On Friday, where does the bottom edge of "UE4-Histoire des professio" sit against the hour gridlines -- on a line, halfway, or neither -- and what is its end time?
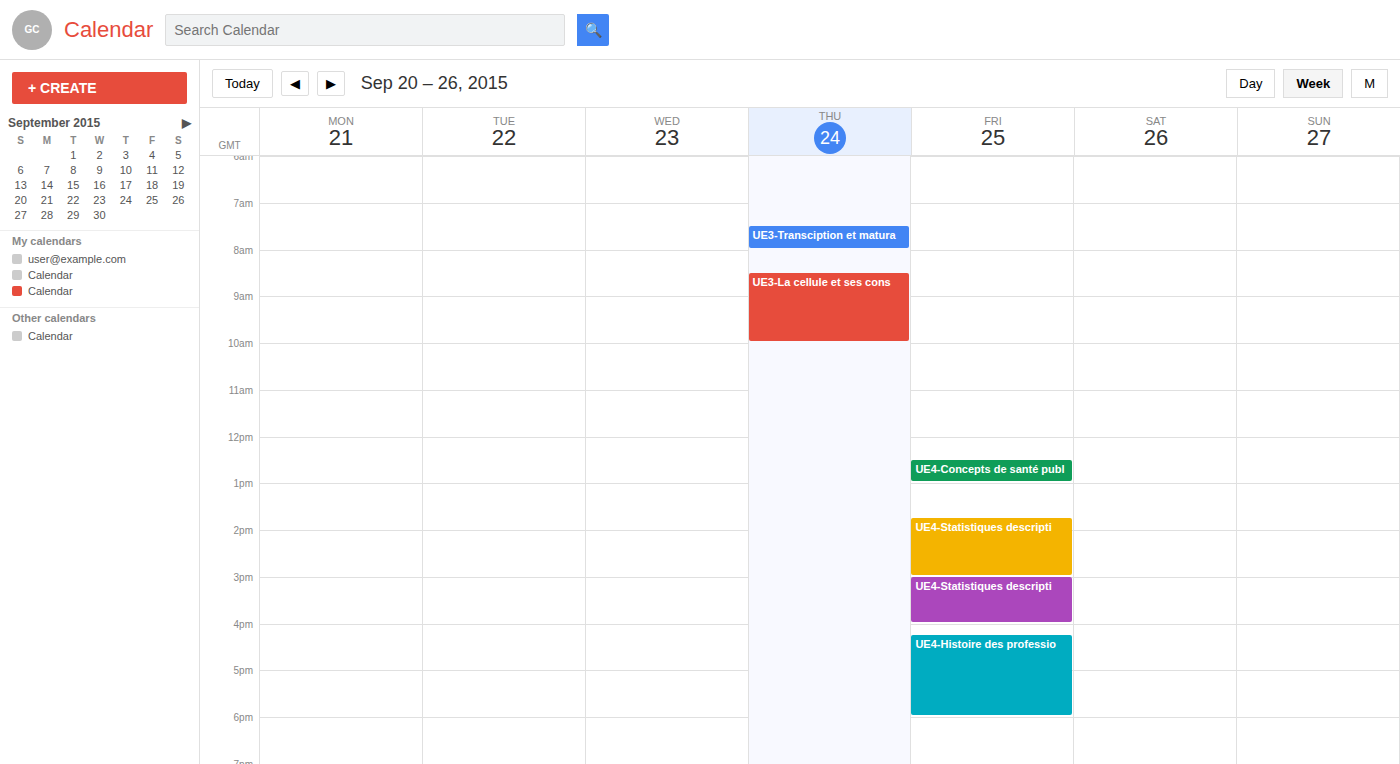
18:00 -- exactly on the 18:00 line.